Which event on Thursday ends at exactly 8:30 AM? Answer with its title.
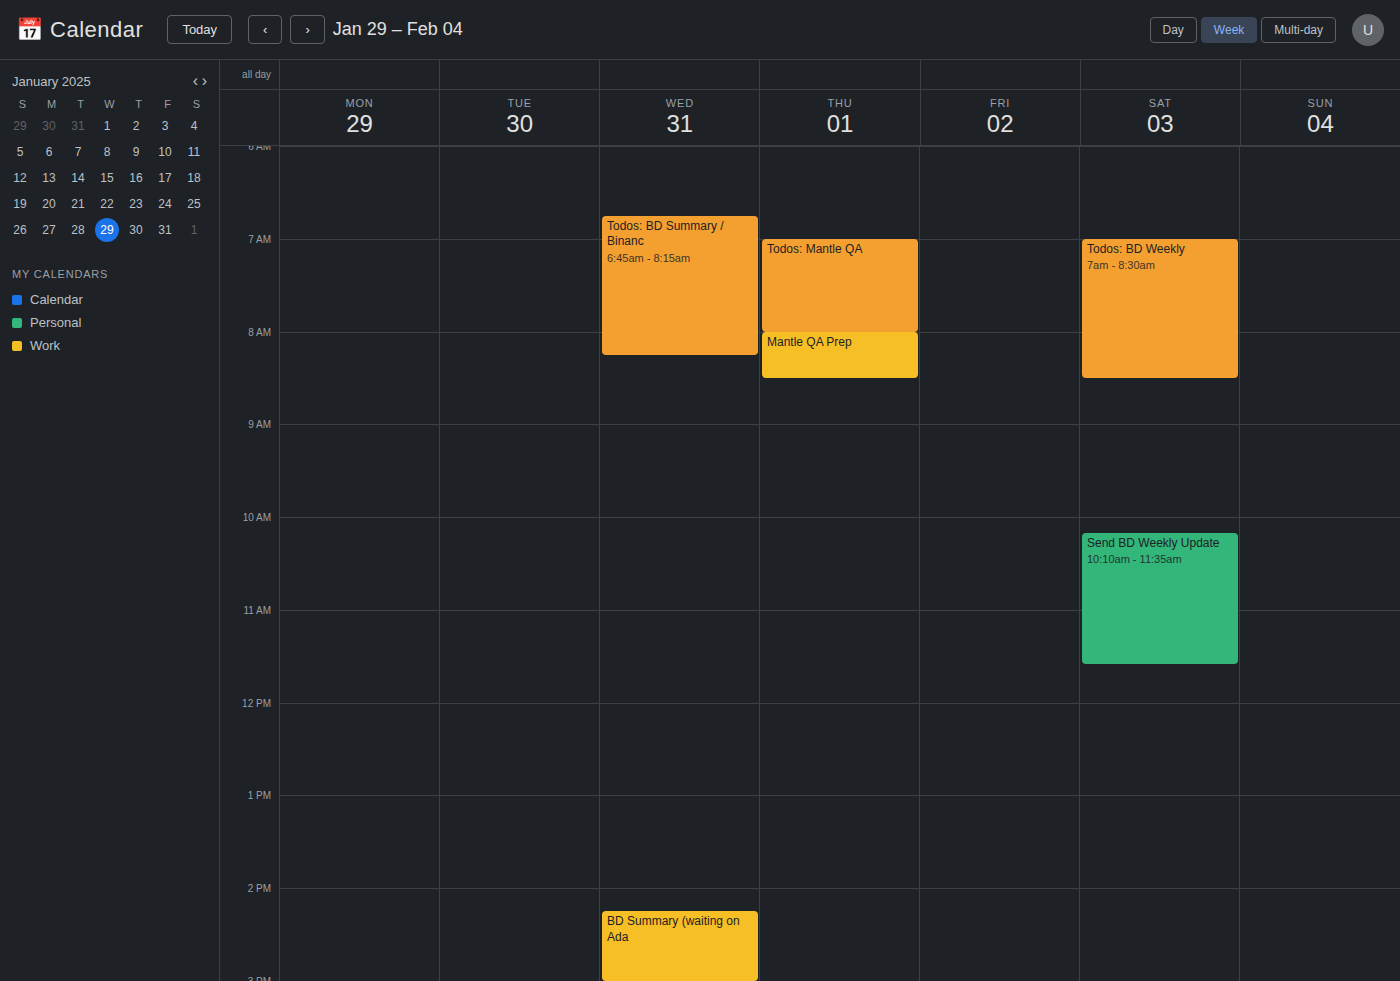
"Mantle QA Prep"